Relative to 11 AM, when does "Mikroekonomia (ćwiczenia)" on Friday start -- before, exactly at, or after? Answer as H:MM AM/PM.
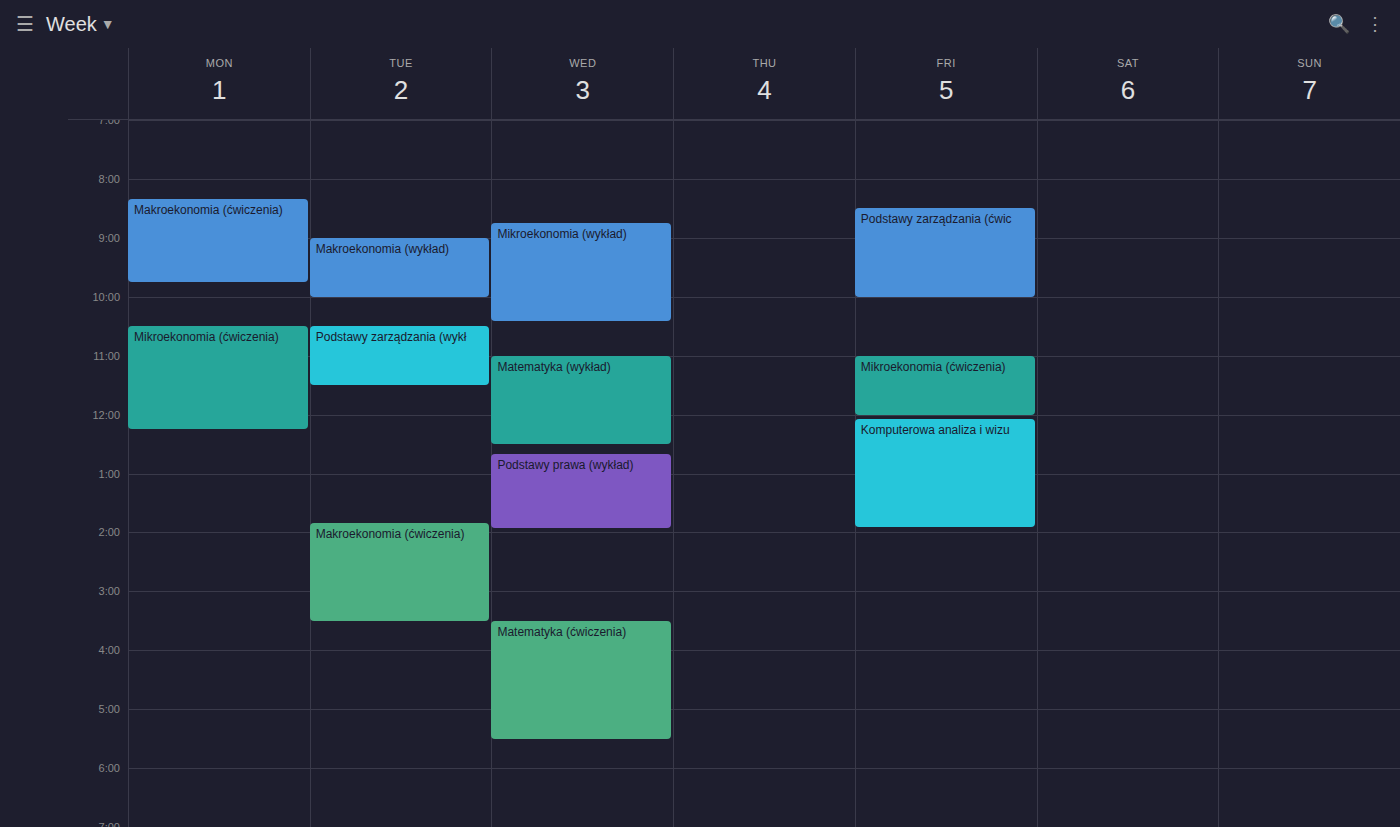
11:00 AM -- exactly at 11 AM, on the 11 AM line.